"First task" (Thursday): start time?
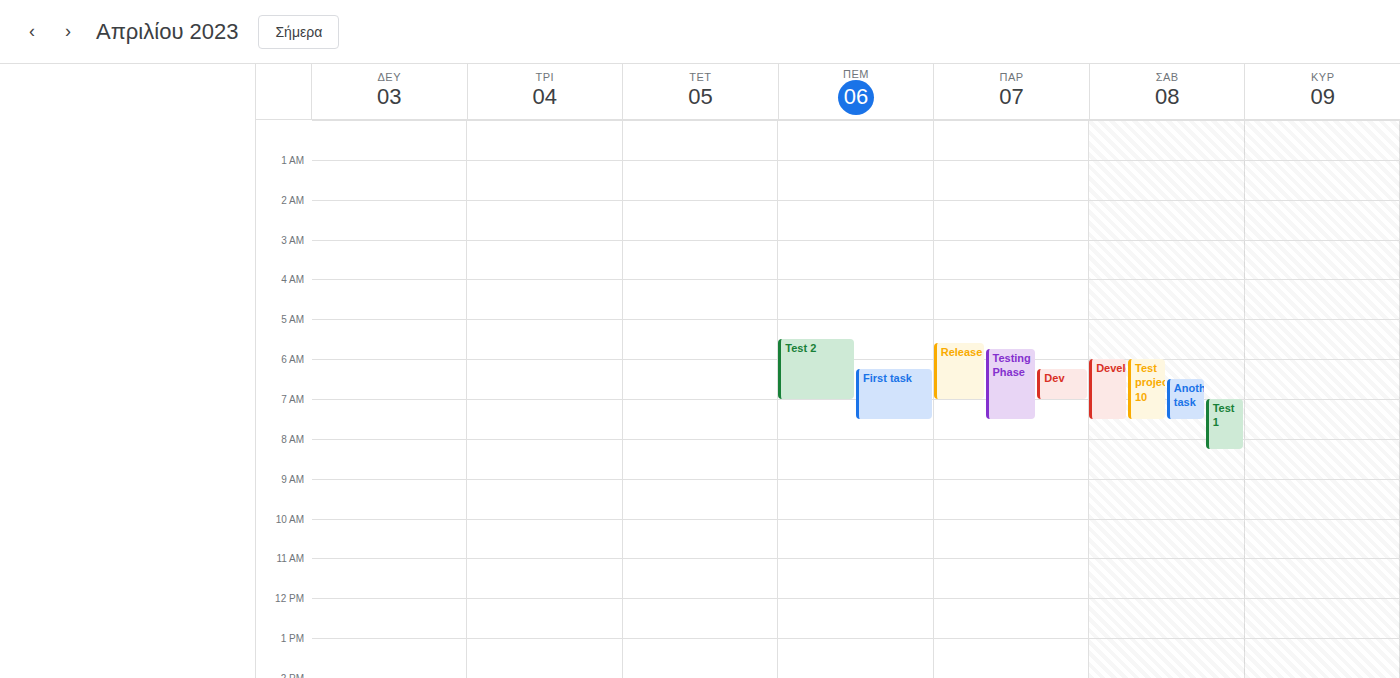
6:15 AM